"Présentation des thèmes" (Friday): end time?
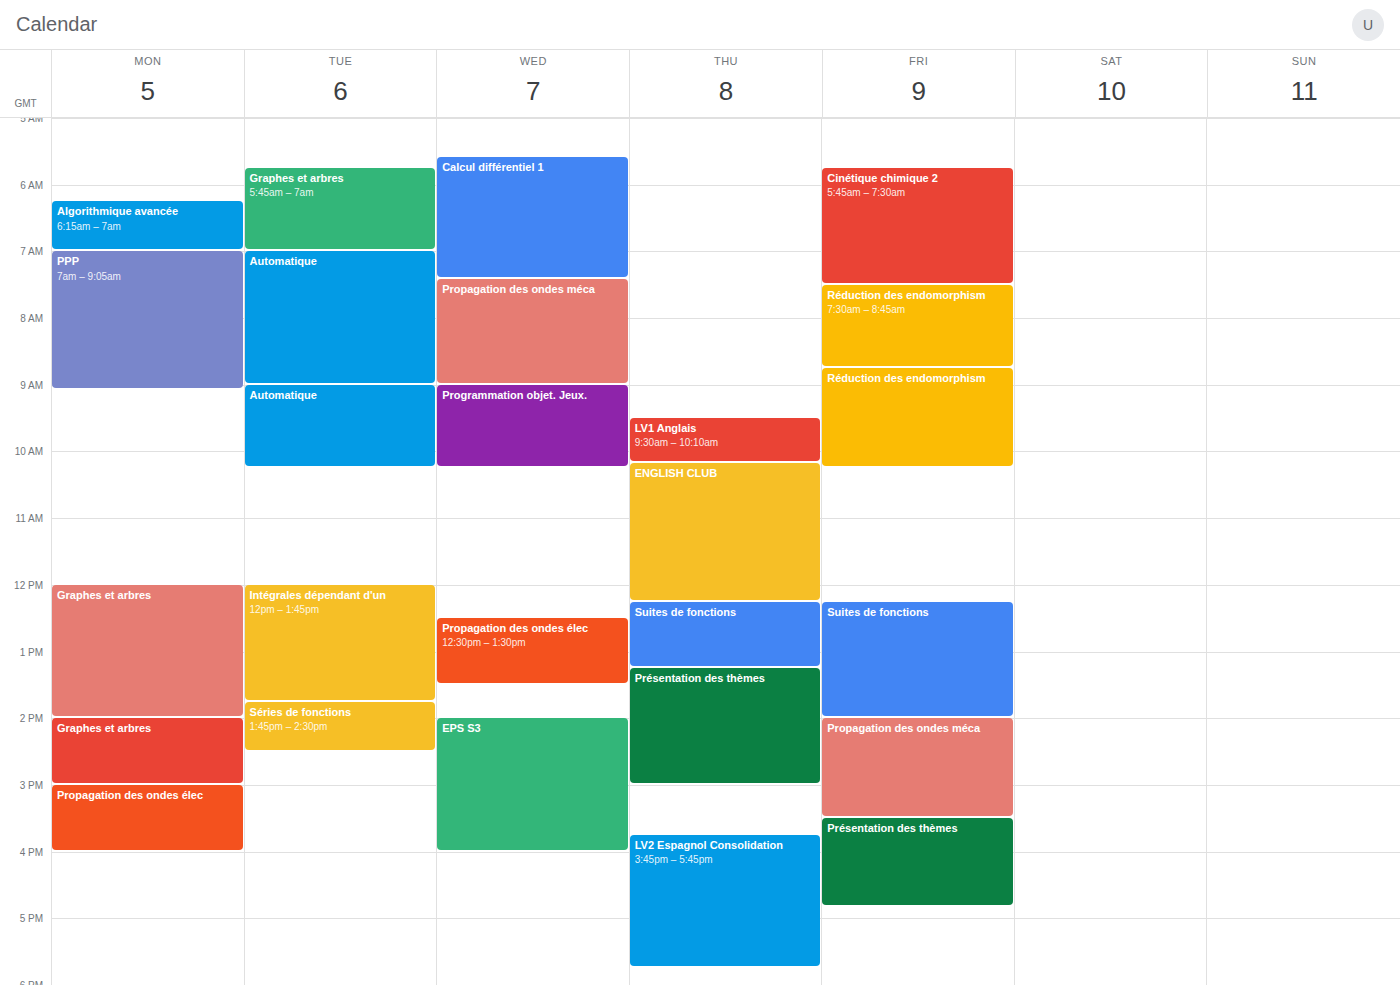
4:50 PM